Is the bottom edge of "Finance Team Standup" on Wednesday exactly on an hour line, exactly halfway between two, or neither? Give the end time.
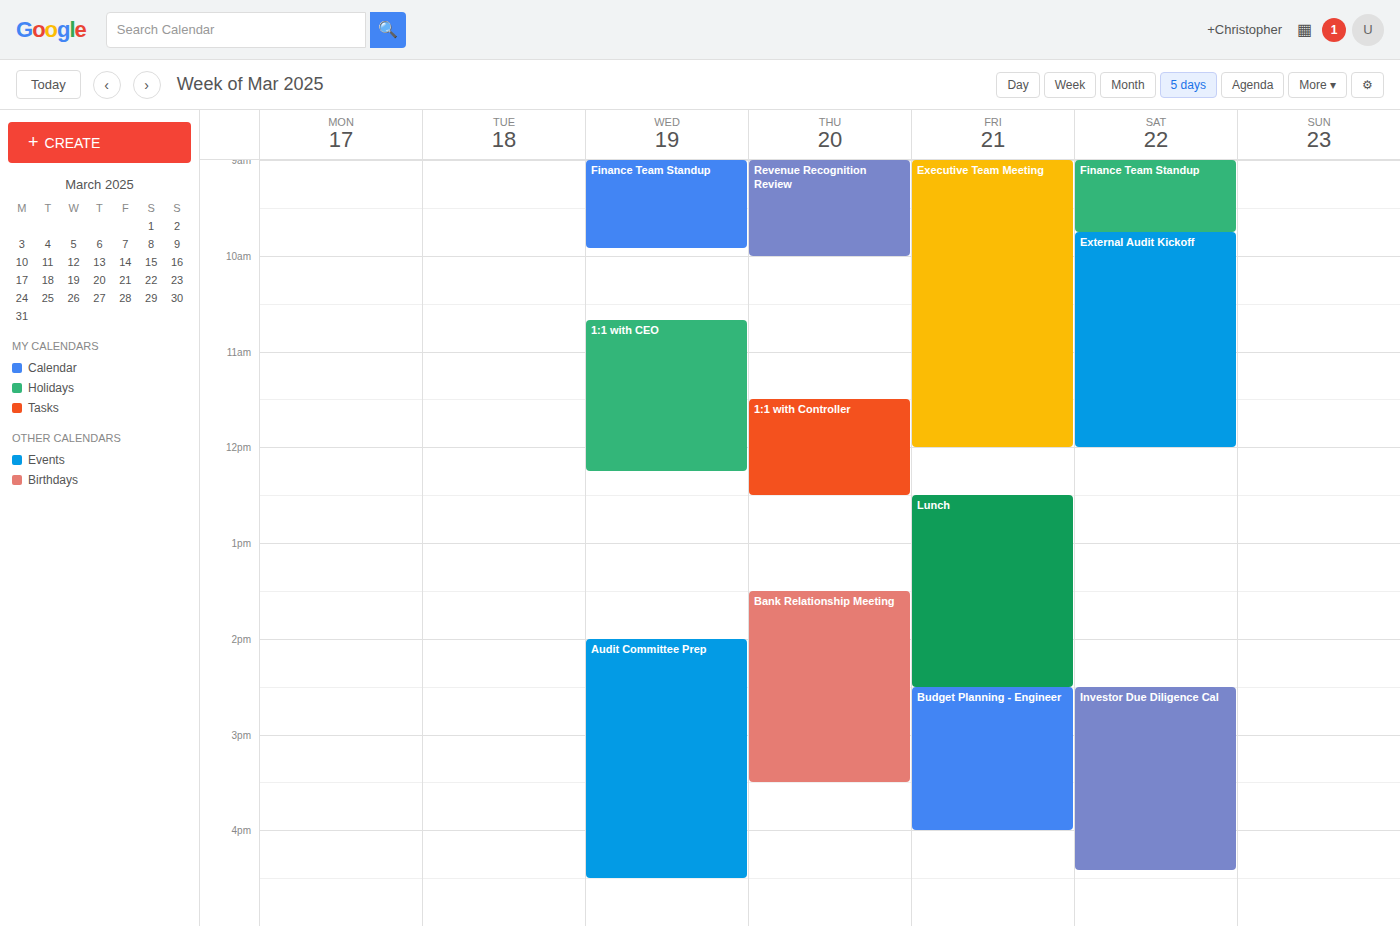
9:55 AM -- neither: 55 minutes below the 9 AM line and 5 minutes above the 10 AM line.